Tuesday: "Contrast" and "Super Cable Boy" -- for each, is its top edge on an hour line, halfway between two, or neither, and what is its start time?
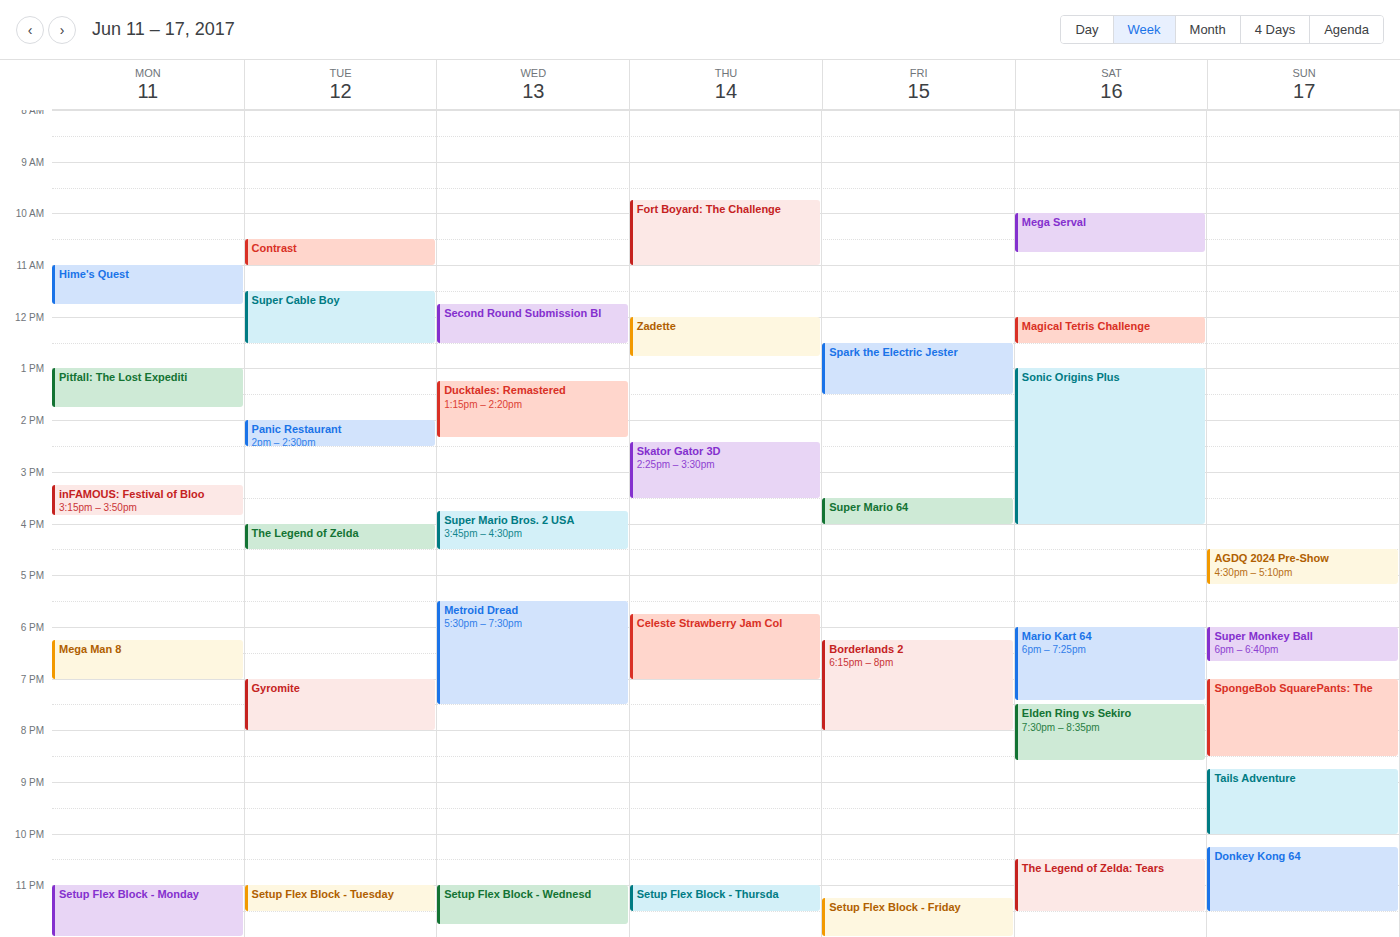
"Contrast": 10:30 AM, halfway between the 10 AM and 11 AM lines. "Super Cable Boy": 11:30 AM, halfway between the 11 AM and 12 PM lines.